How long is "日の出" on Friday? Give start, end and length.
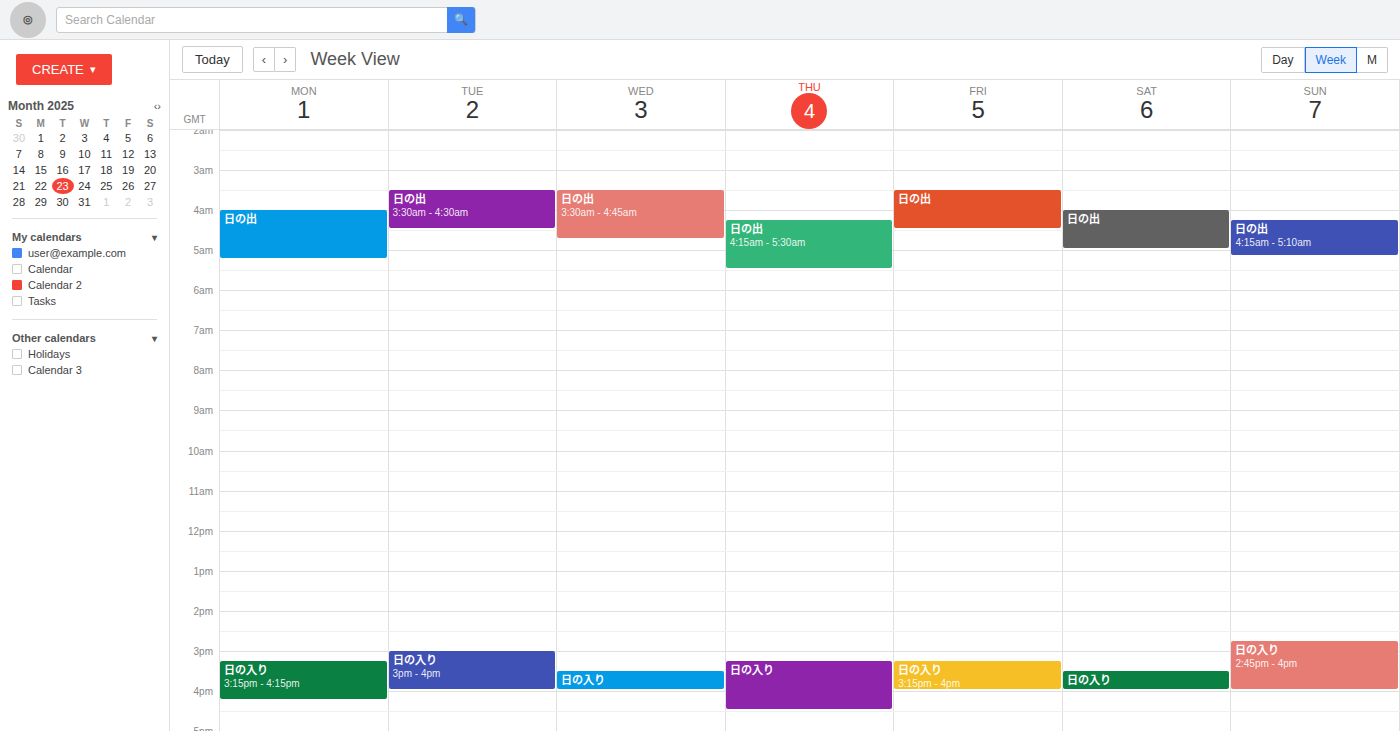
3:30 AM to 4:30 AM, 1 hour